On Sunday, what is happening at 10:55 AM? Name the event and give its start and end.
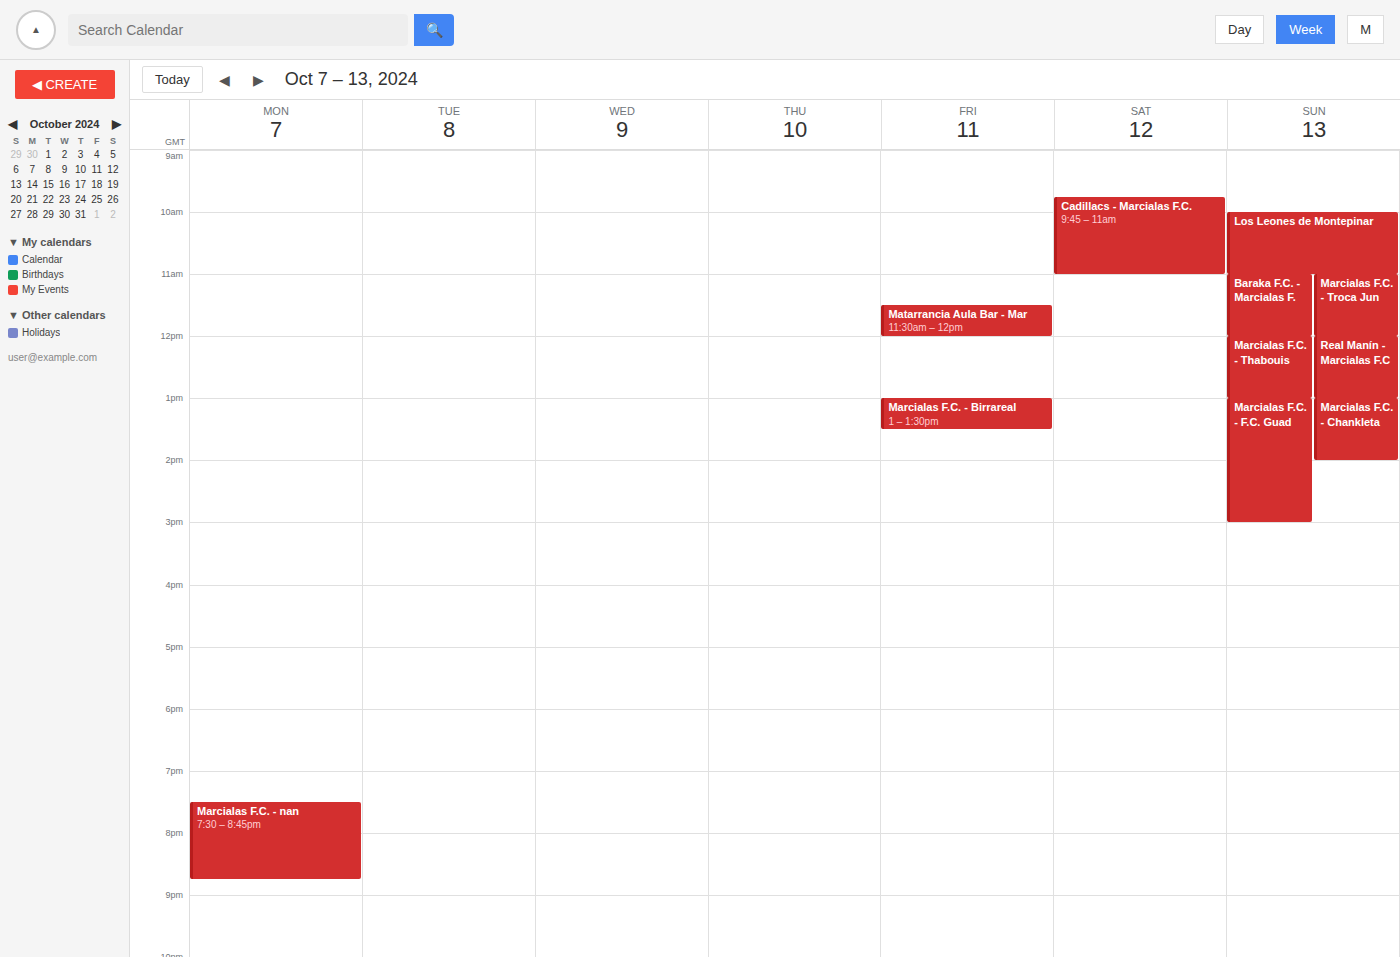
"Los Leones de Montepinar", 10:00 AM to 11:00 AM